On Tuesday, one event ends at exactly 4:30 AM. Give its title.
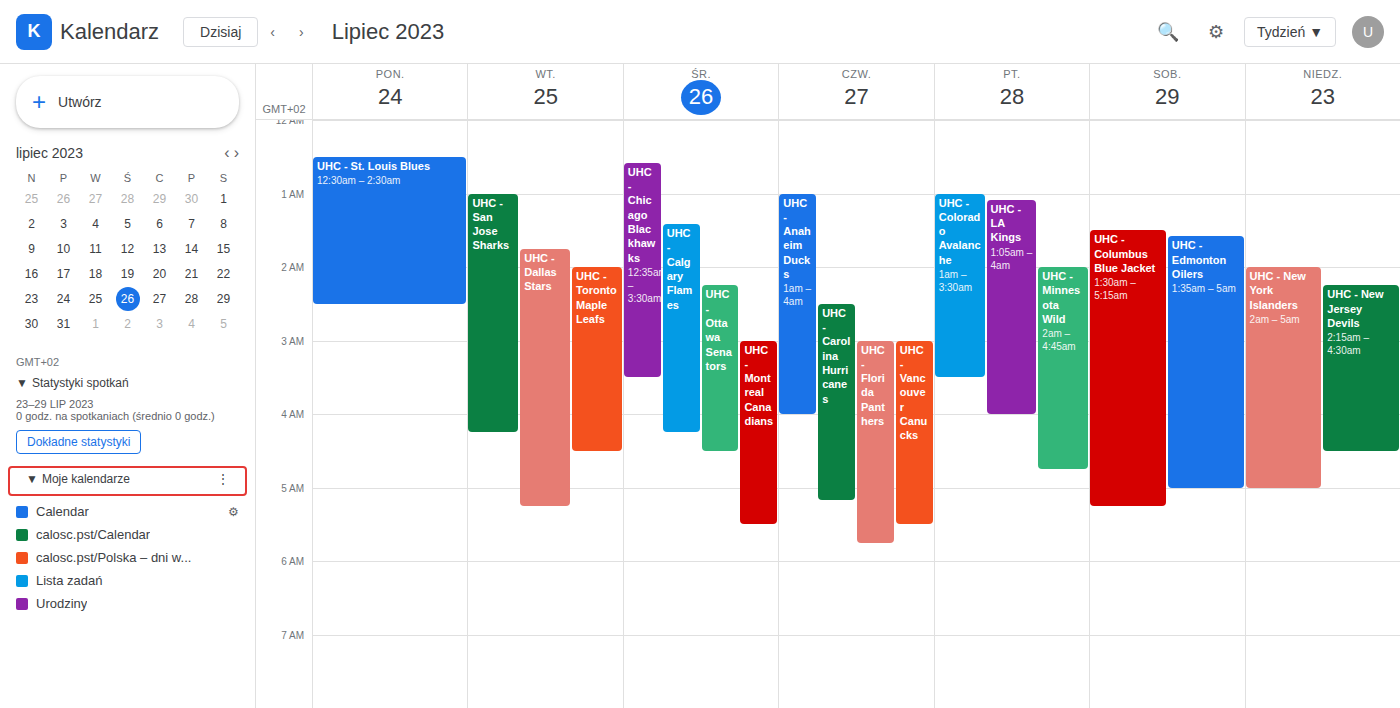
"UHC - Toronto Maple Leafs"